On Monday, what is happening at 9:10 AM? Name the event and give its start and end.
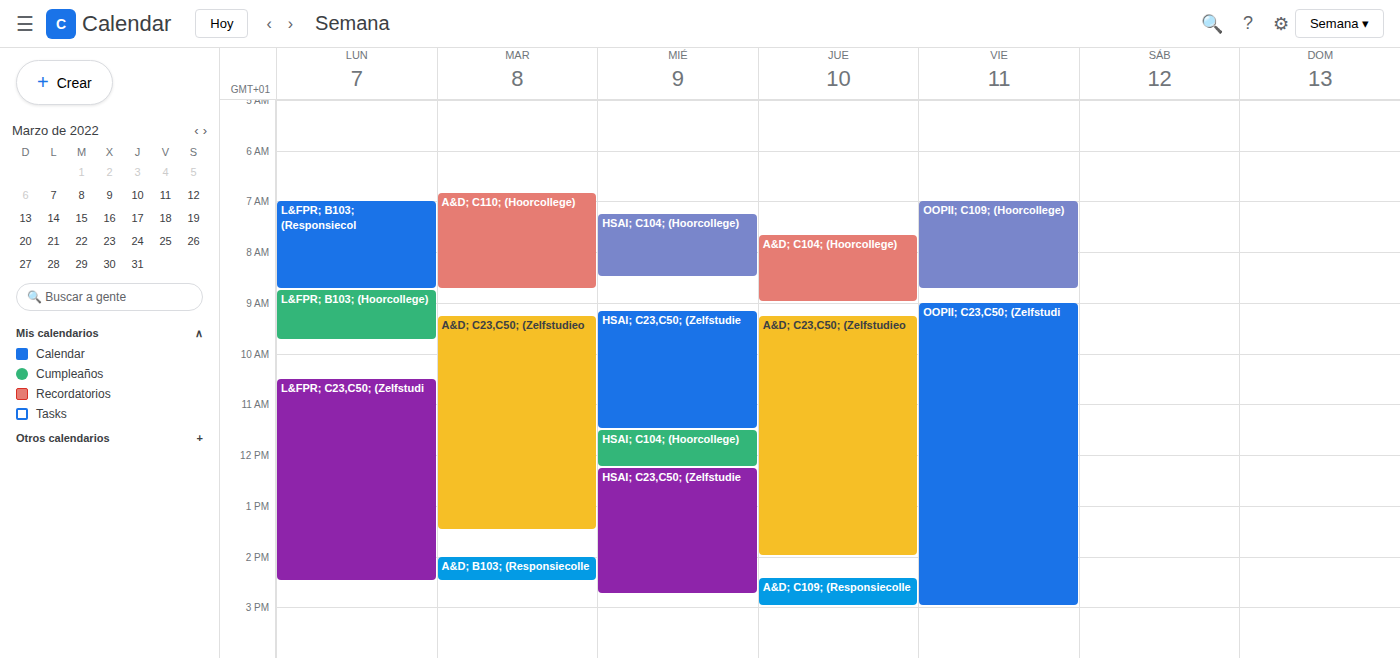
"L&FPR; B103; (Hoorcollege)", 8:45 AM to 9:45 AM